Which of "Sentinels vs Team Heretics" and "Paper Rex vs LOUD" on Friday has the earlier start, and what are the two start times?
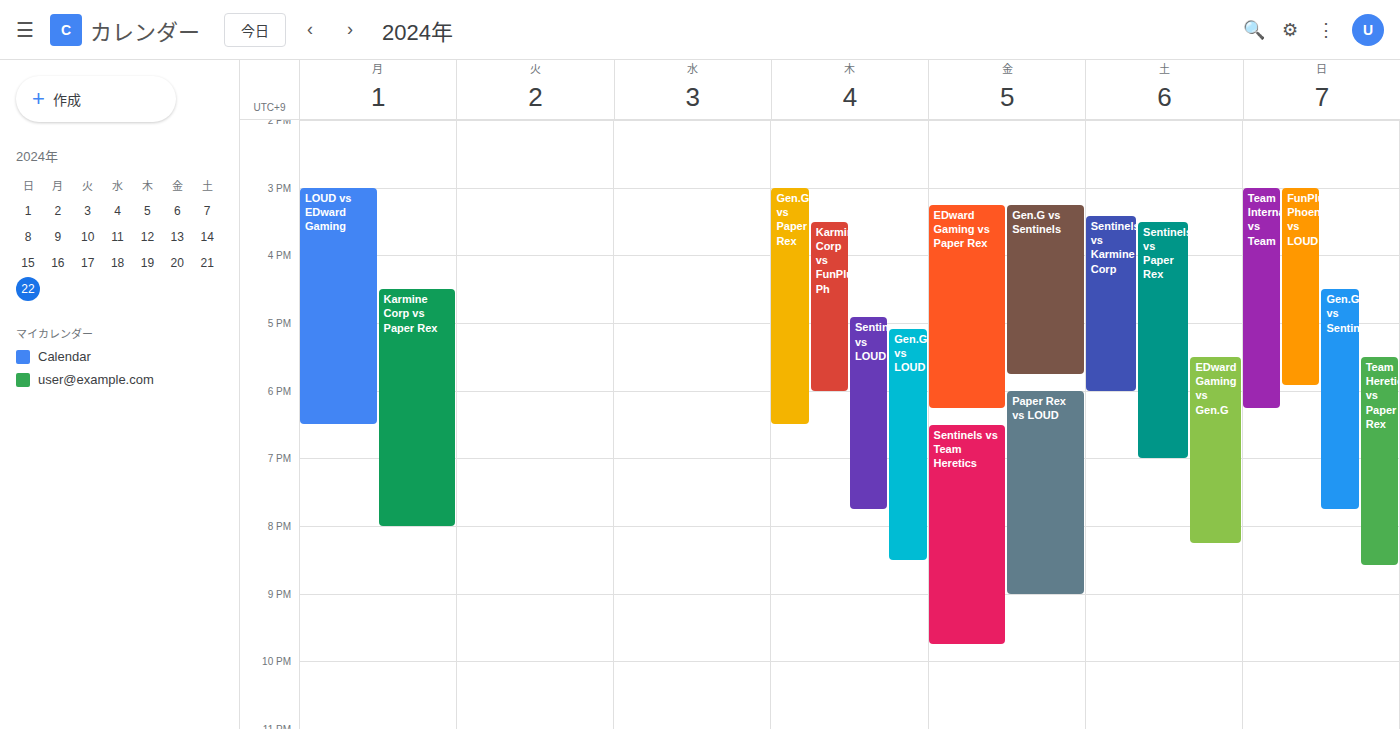
"Paper Rex vs LOUD" 6:00 PM; "Sentinels vs Team Heretics" 6:30 PM.